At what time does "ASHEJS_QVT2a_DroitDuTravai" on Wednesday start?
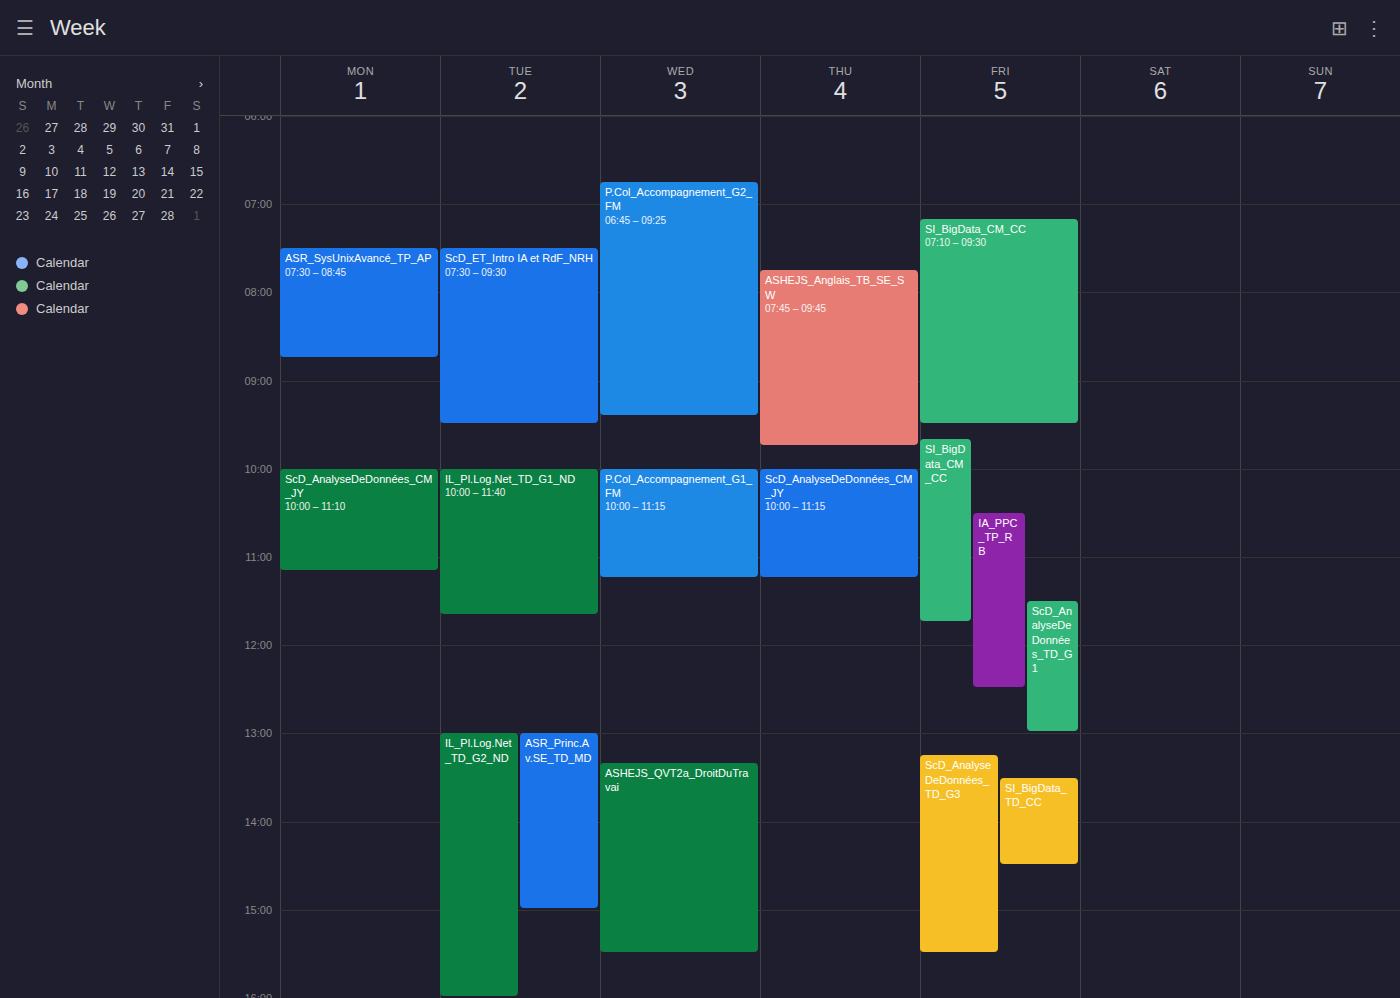
13:20